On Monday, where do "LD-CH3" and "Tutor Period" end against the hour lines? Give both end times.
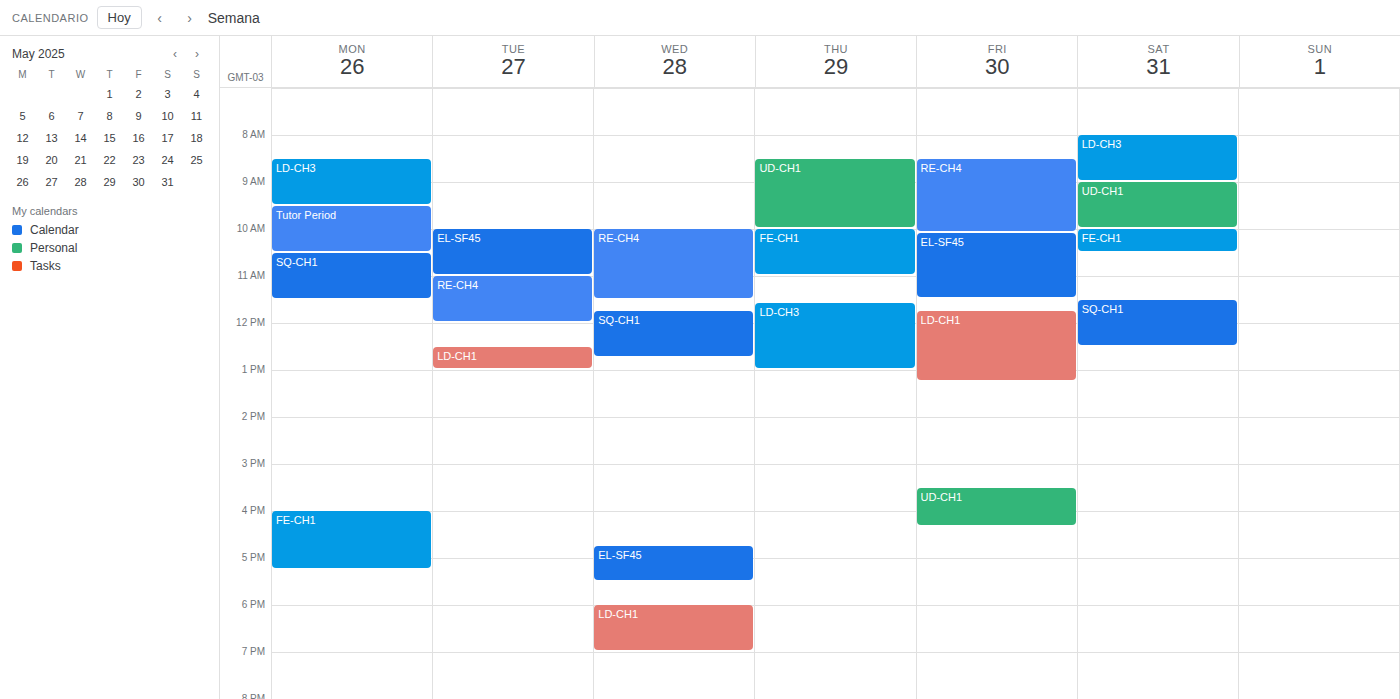
"LD-CH3": 9:30 AM, halfway between the 9 AM and 10 AM lines. "Tutor Period": 10:30 AM, halfway between the 10 AM and 11 AM lines.